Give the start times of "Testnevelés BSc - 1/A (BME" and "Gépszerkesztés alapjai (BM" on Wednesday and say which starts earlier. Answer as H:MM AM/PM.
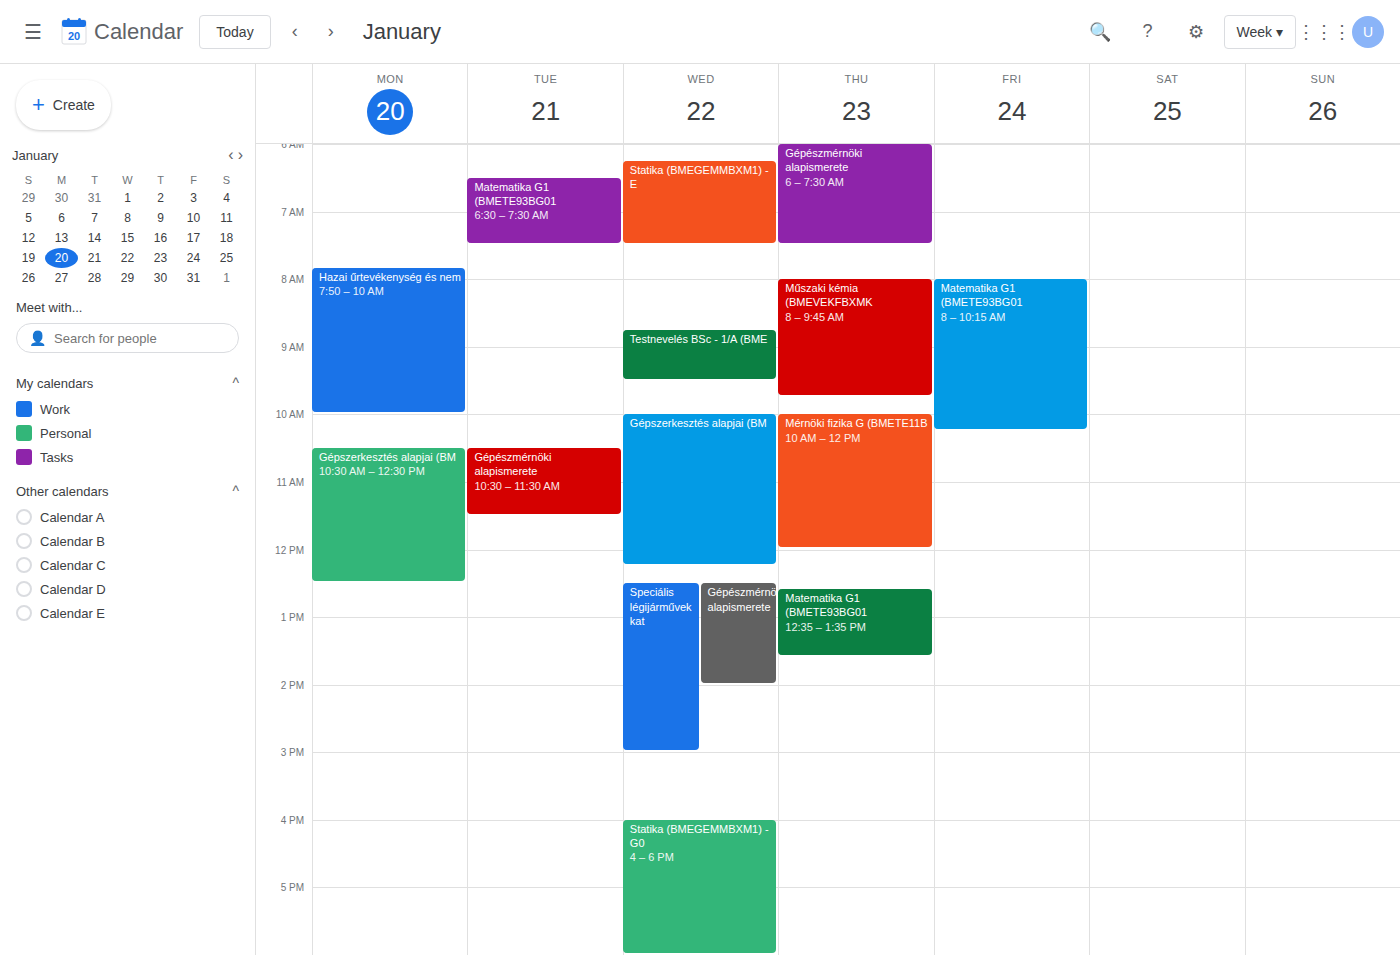
"Testnevelés BSc - 1/A (BME" 8:45 AM; "Gépszerkesztés alapjai (BM" 10:00 AM.